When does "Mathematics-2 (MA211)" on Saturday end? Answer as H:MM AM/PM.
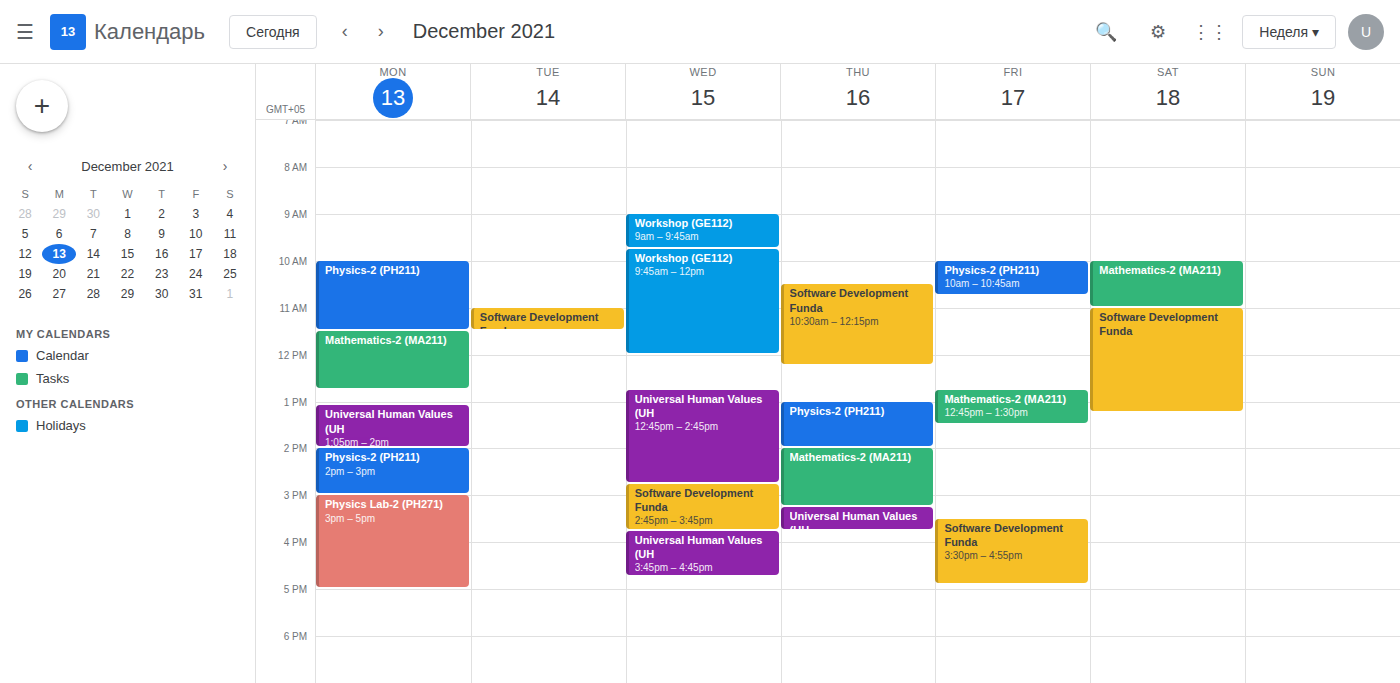
11:00 AM